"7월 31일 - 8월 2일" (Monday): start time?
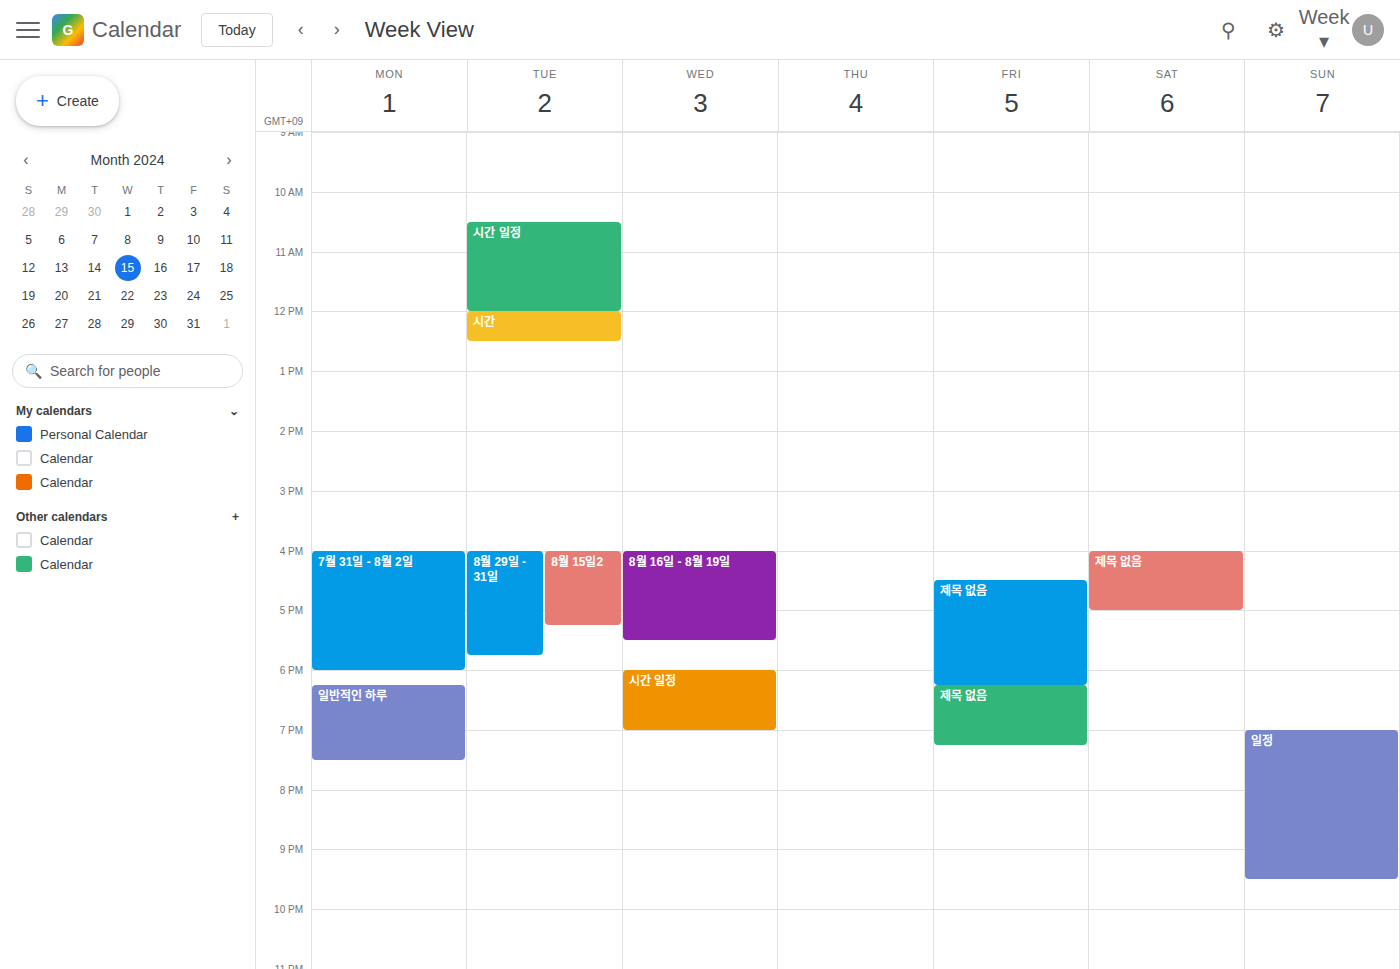
4:00 PM